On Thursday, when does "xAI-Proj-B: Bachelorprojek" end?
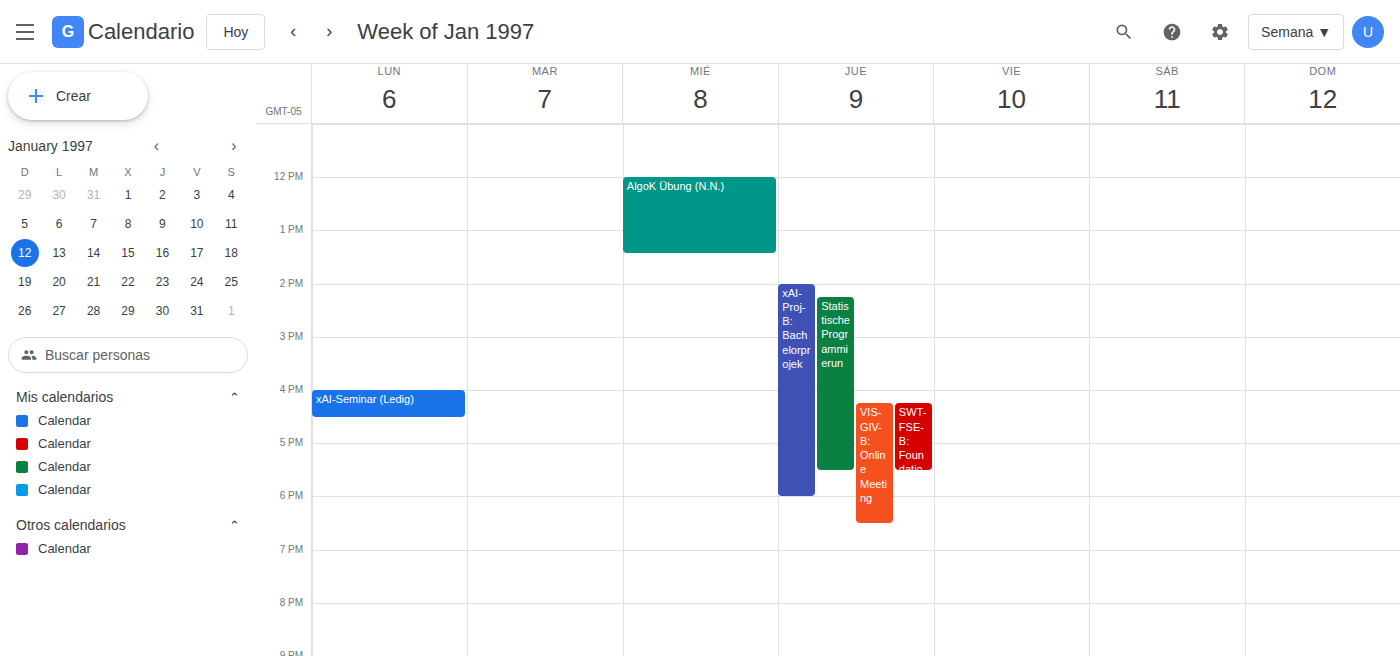
6:00 PM